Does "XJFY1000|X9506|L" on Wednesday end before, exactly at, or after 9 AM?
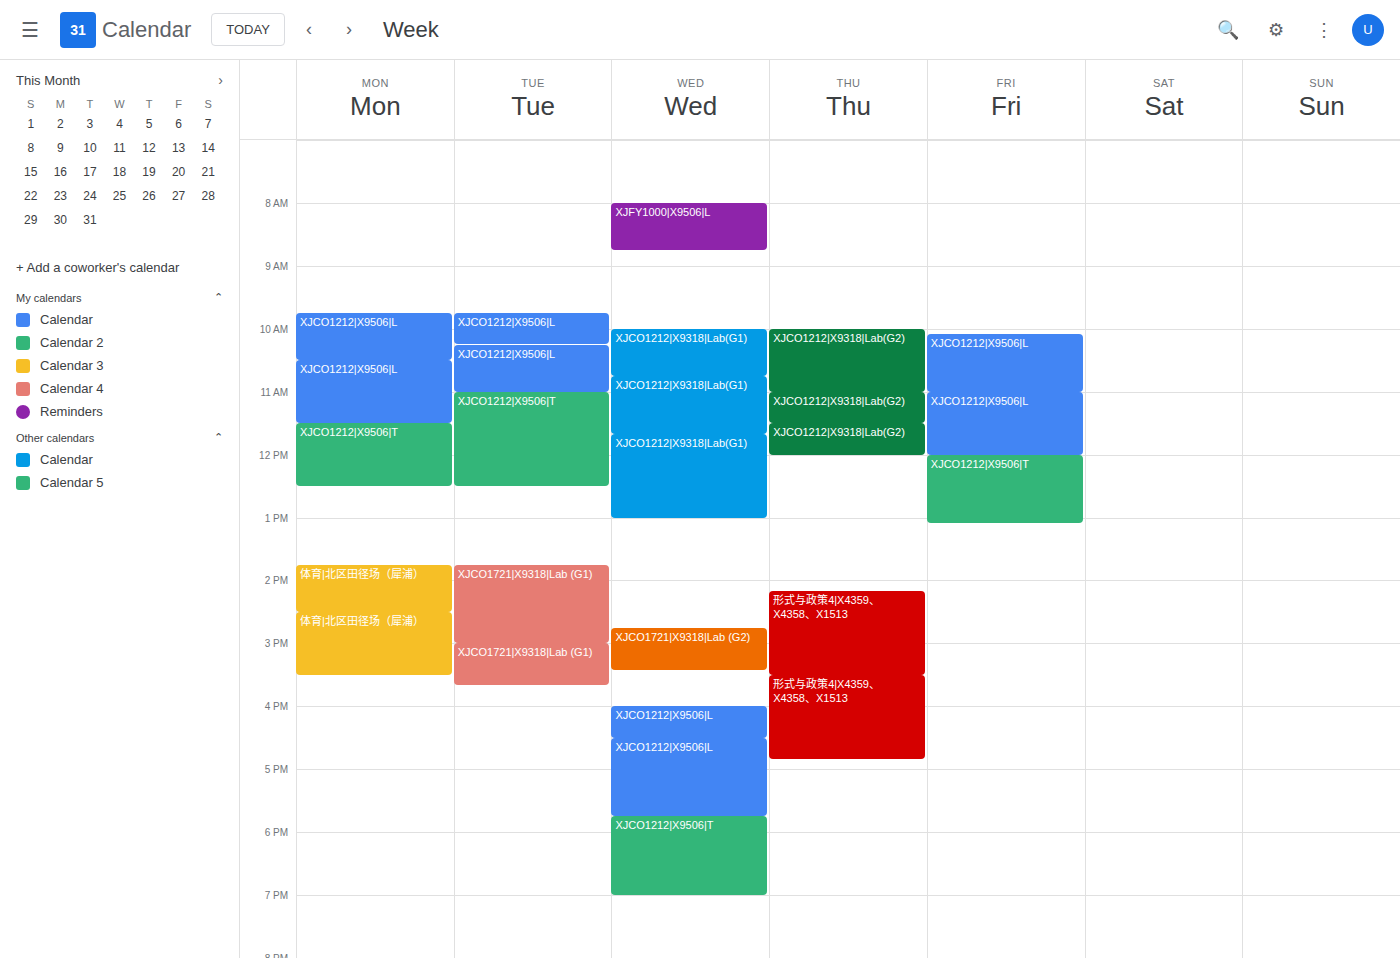
8:45 AM -- before 9 AM, 15 minutes above the 9 AM line.